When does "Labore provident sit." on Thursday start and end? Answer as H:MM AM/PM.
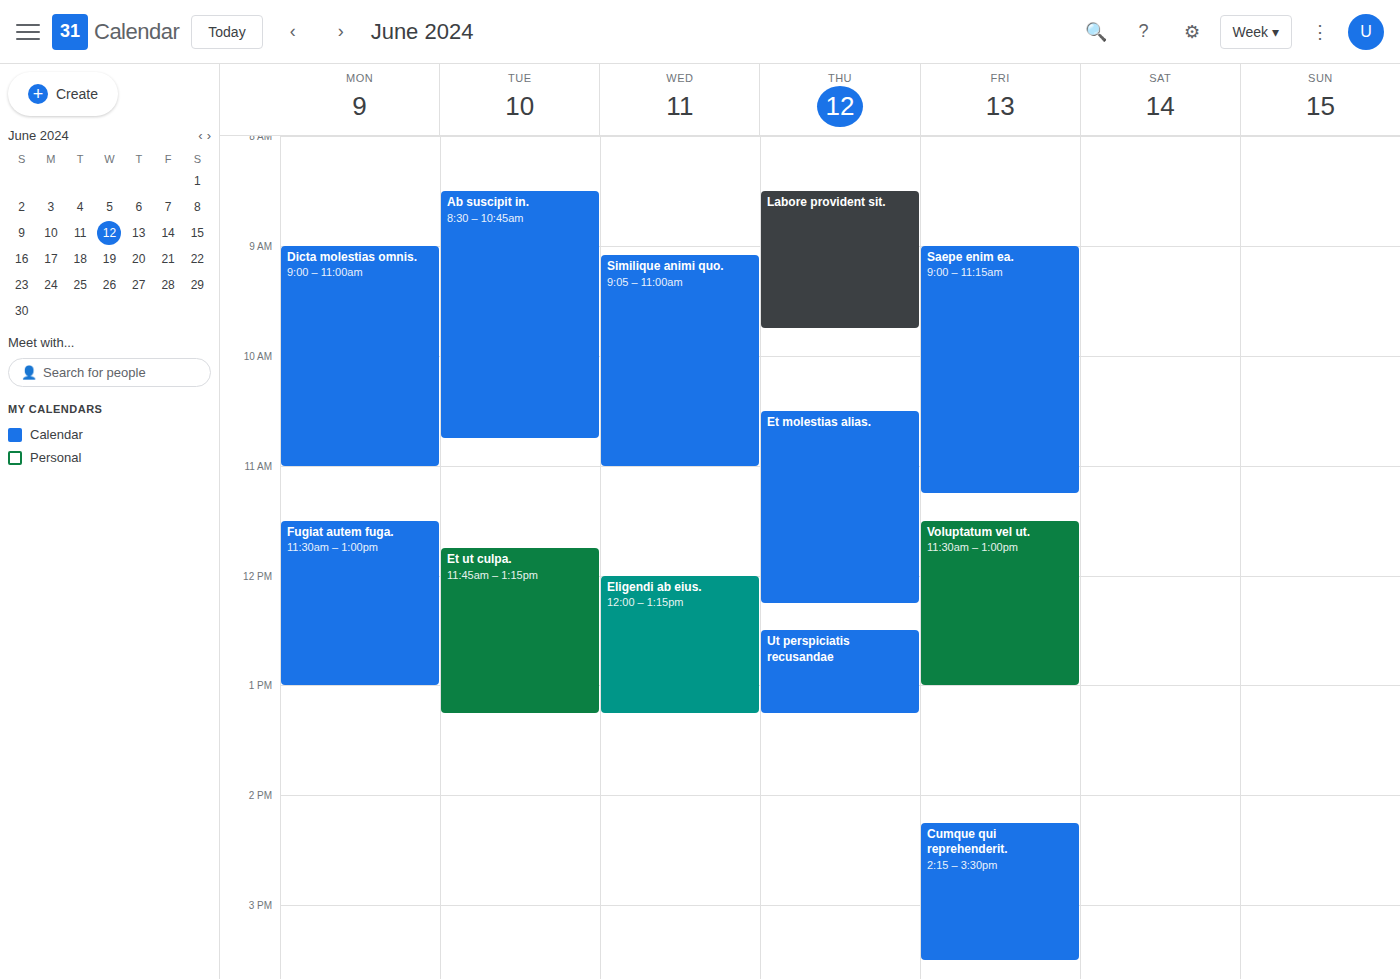
8:30 AM to 9:45 AM